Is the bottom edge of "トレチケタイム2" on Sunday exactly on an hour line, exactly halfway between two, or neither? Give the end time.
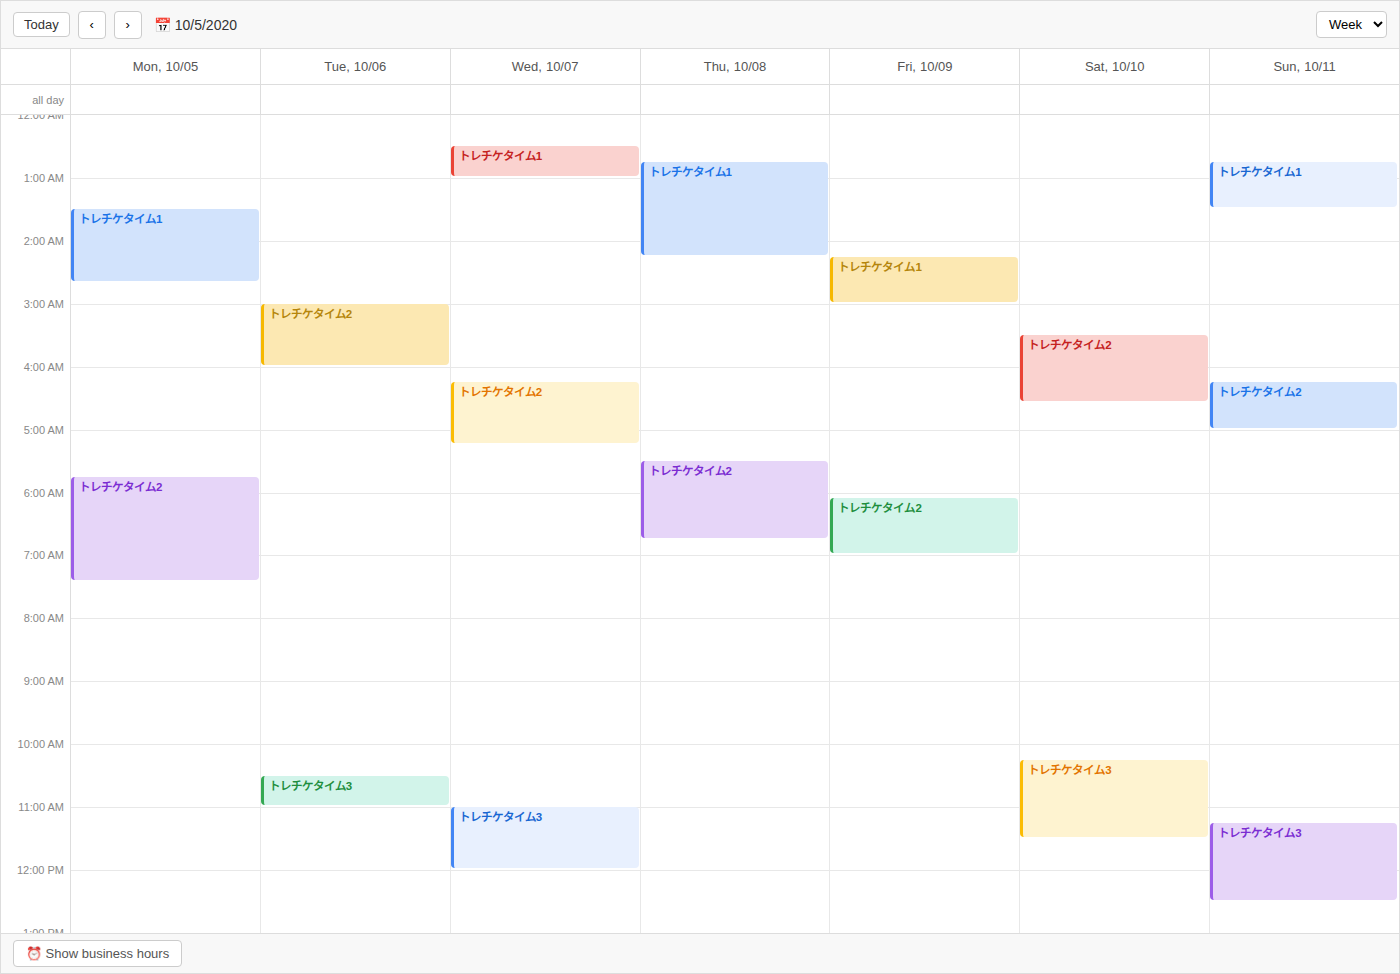
5:00 AM -- exactly on the 5 AM line.